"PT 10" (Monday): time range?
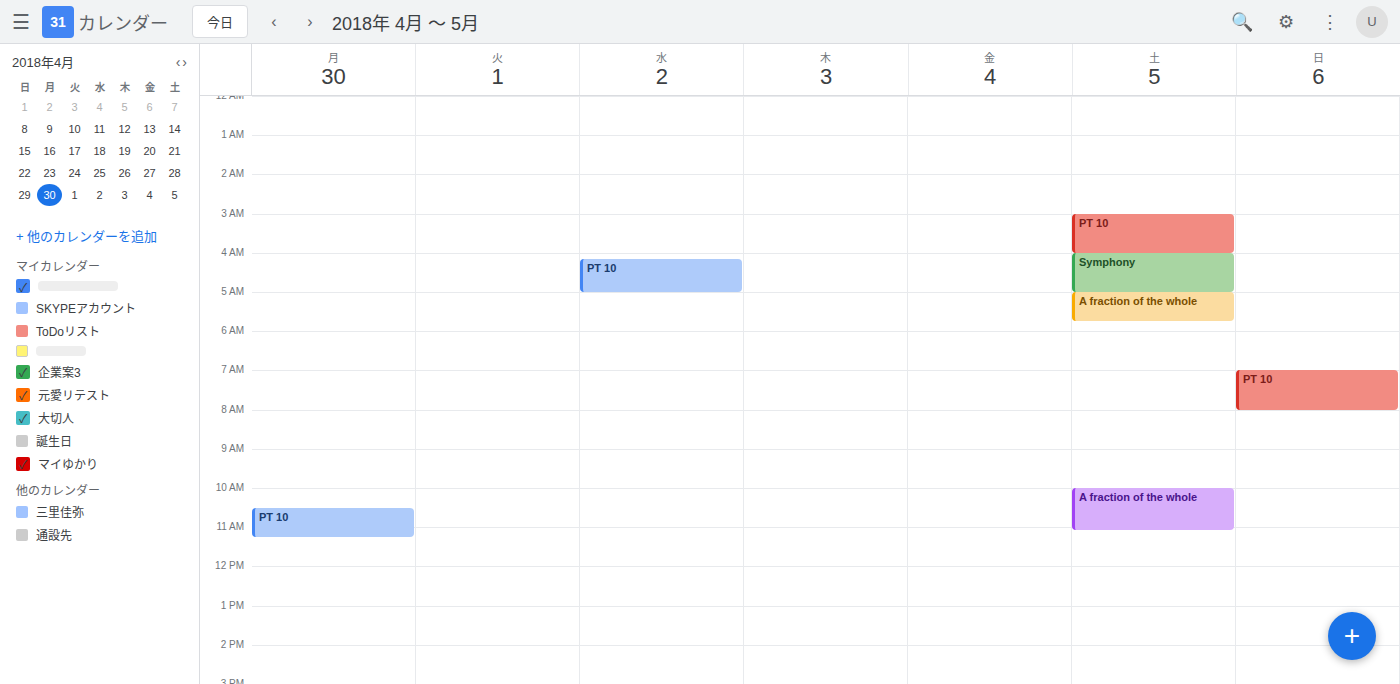
10:30 AM to 11:15 AM